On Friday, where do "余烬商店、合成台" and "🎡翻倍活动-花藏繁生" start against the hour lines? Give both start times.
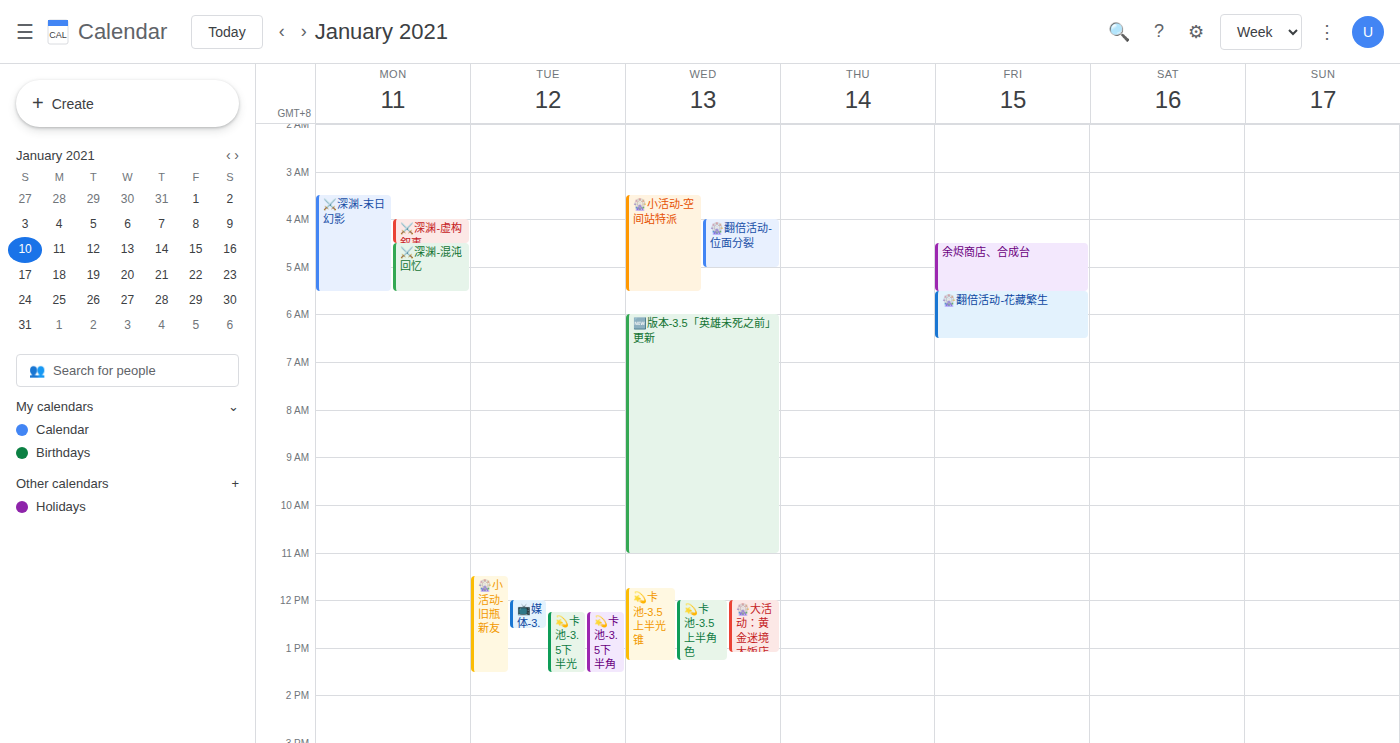
"余烬商店、合成台": 4:30 AM, halfway between the 4 AM and 5 AM lines. "🎡翻倍活动-花藏繁生": 5:30 AM, halfway between the 5 AM and 6 AM lines.